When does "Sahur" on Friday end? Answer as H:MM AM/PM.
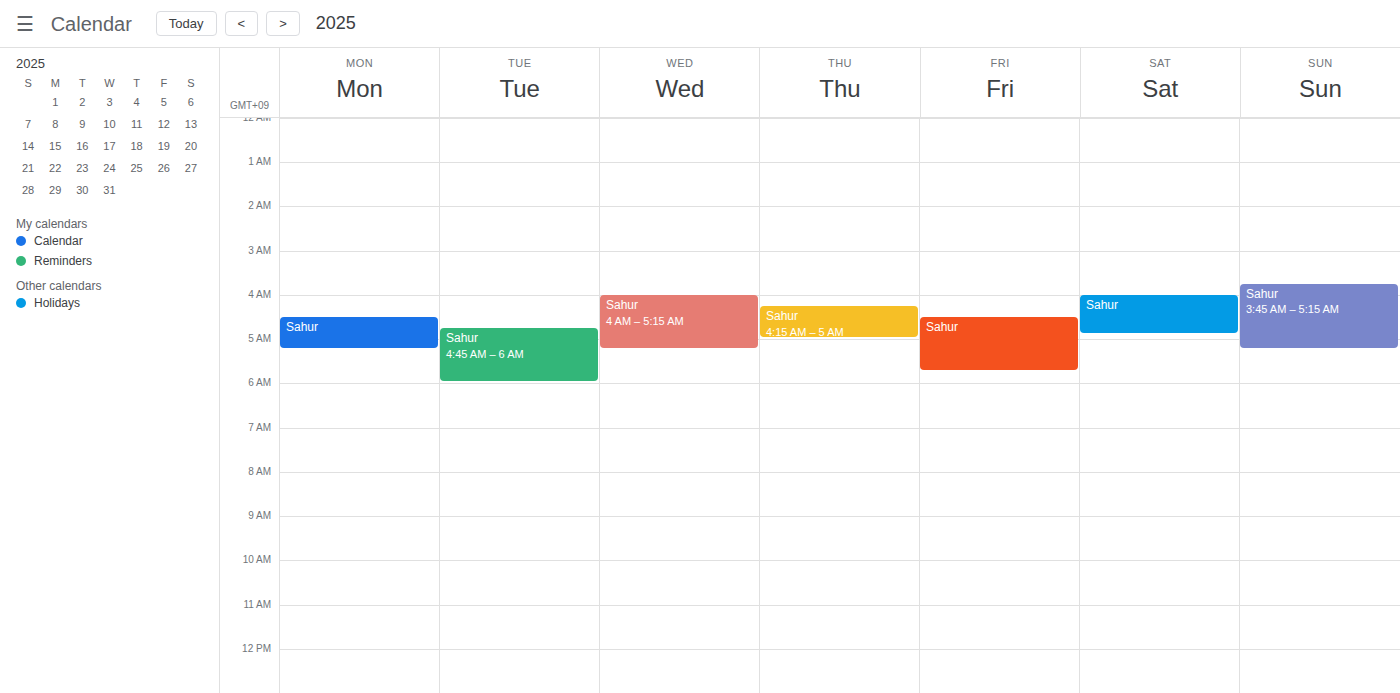
5:45 AM